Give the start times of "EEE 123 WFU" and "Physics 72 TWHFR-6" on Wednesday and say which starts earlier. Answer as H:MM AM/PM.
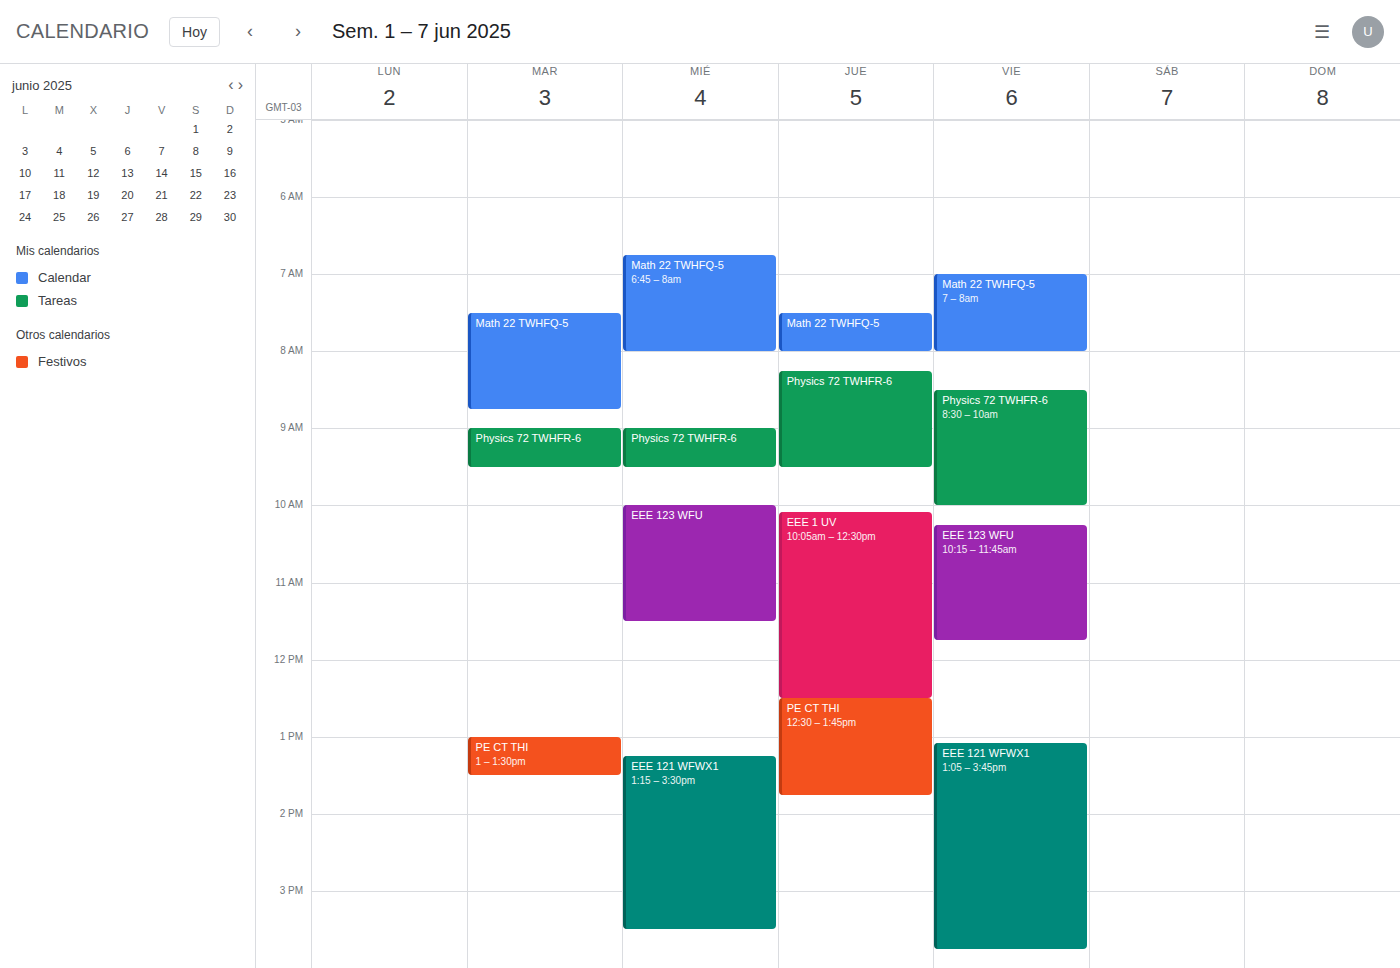
"Physics 72 TWHFR-6" 9:00 AM; "EEE 123 WFU" 10:00 AM.